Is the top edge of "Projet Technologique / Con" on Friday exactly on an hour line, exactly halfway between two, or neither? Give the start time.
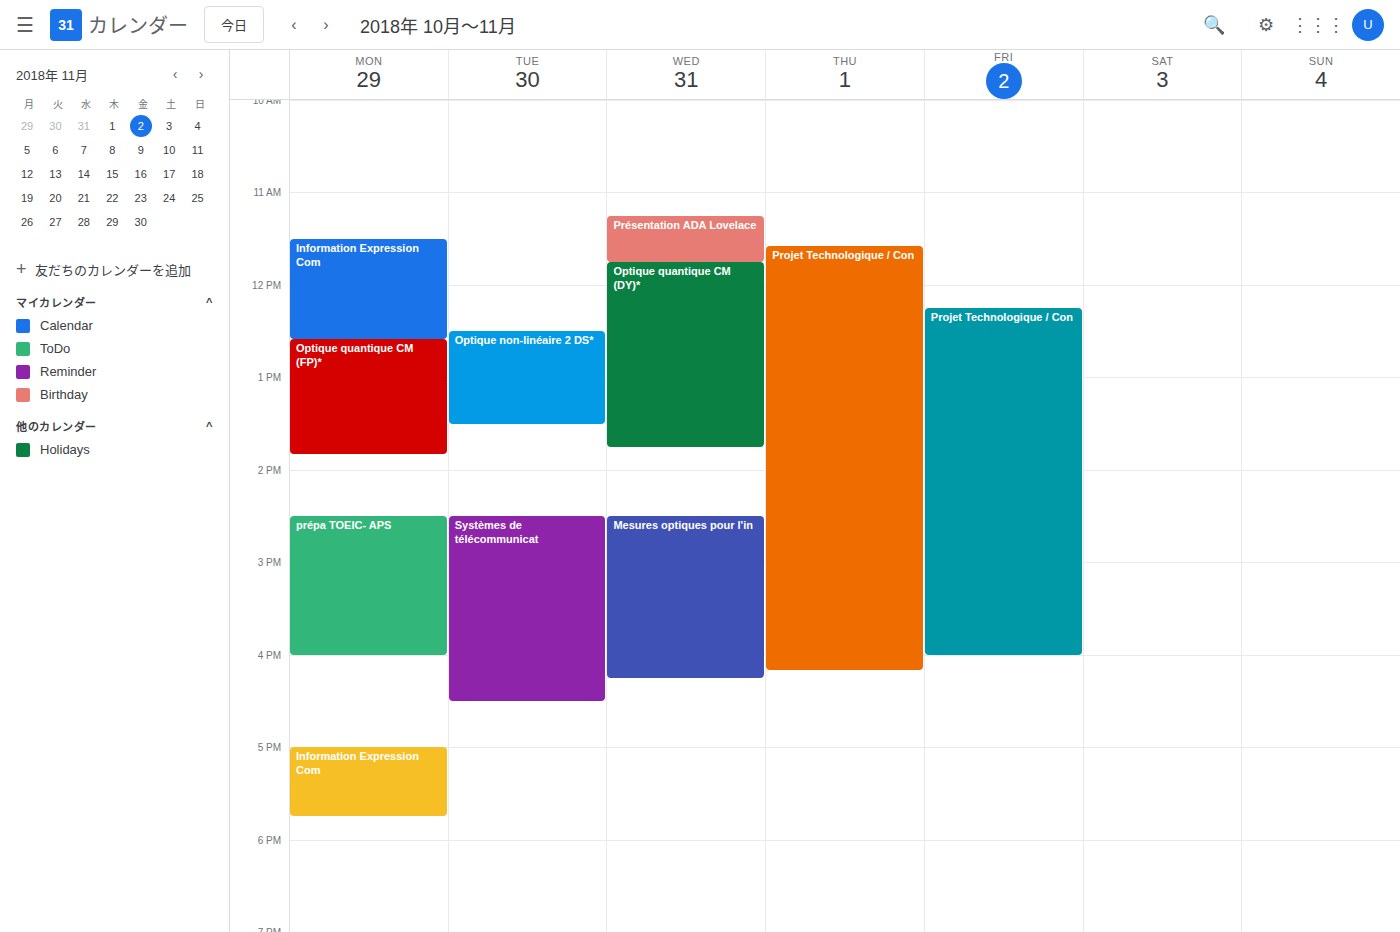
12:15 PM -- neither: a quarter of the way from the 12 PM line to the 1 PM line.